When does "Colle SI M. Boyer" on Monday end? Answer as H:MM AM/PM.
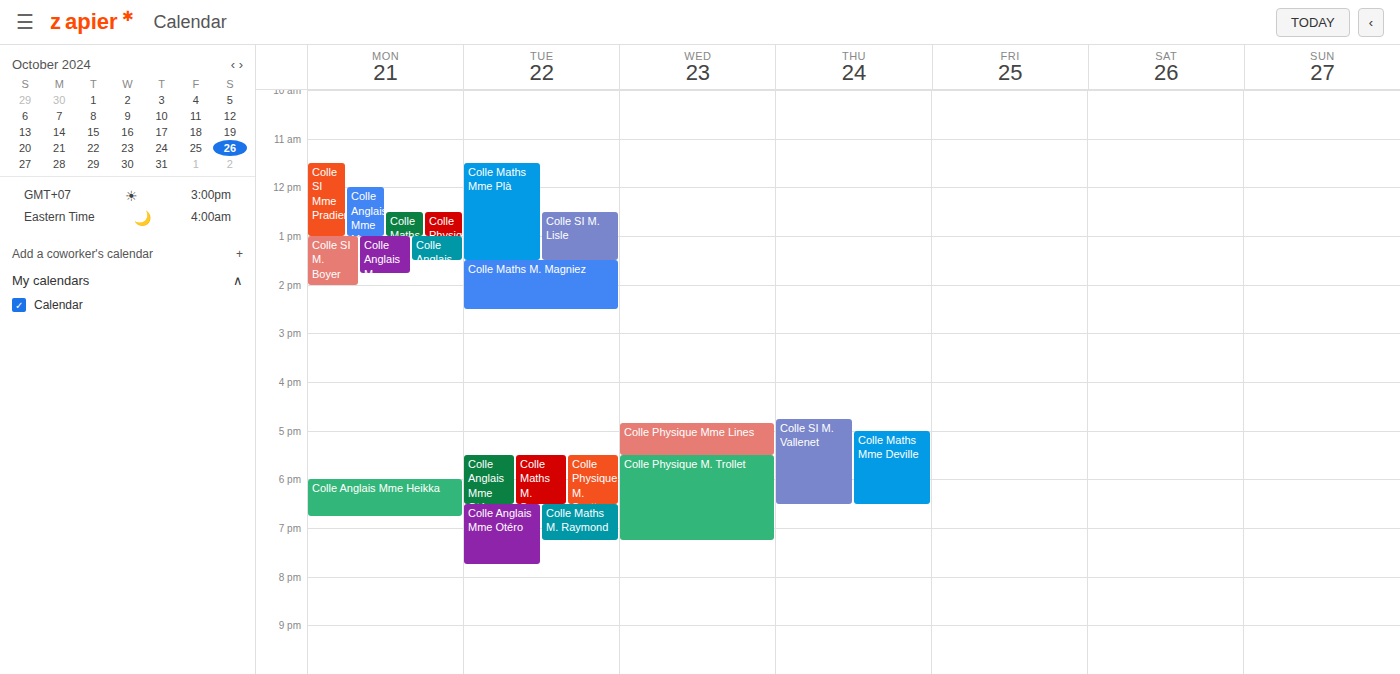
2:00 PM